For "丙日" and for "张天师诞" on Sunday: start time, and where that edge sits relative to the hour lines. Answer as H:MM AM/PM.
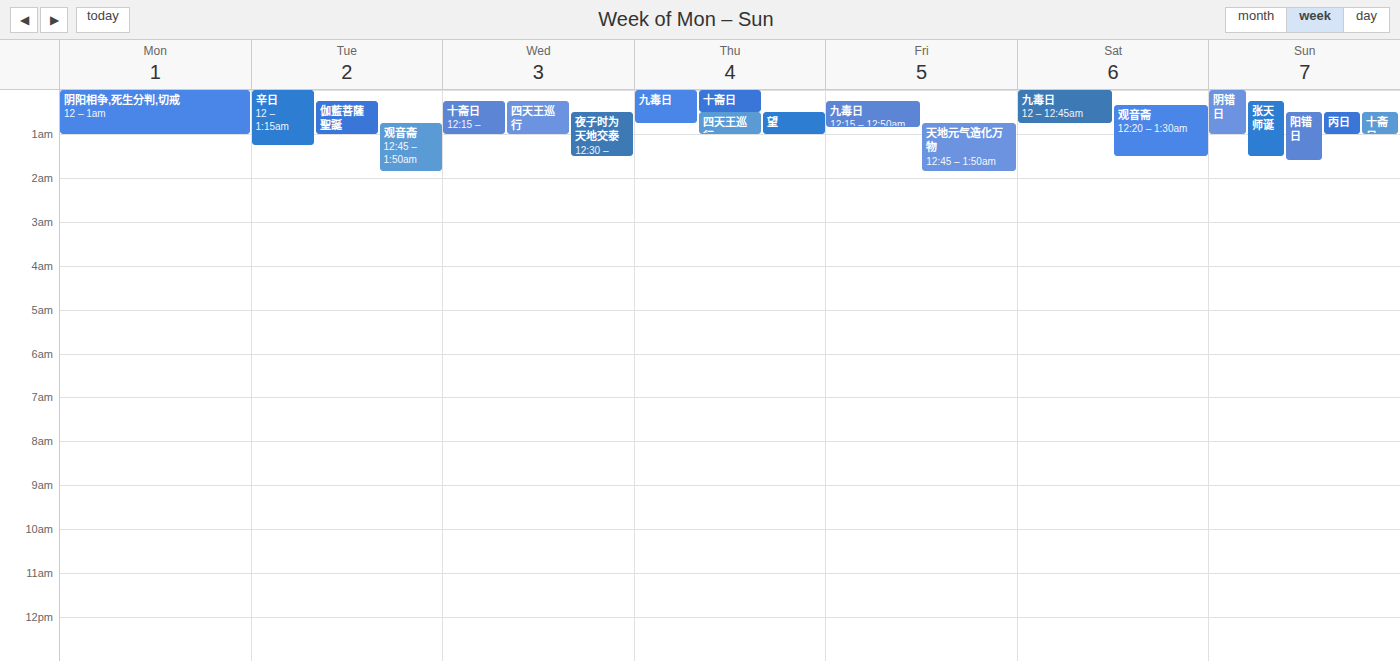
"丙日": 12:30 AM, halfway between the 12 AM and 1 AM lines. "张天师诞": 12:15 AM, neither: a quarter of the way from the 12 AM line to the 1 AM line.